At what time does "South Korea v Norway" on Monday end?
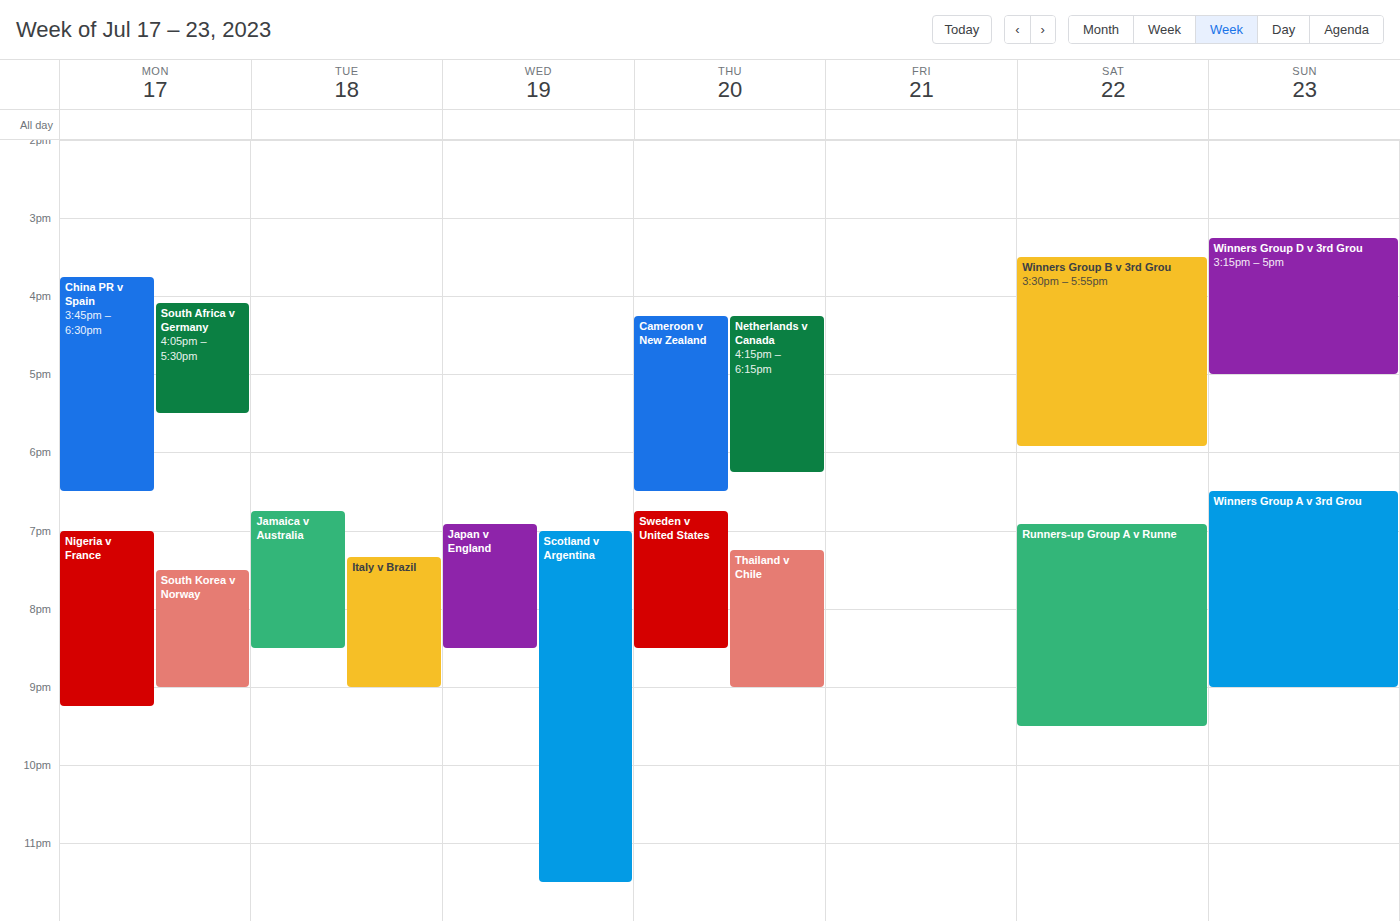
9:00 PM